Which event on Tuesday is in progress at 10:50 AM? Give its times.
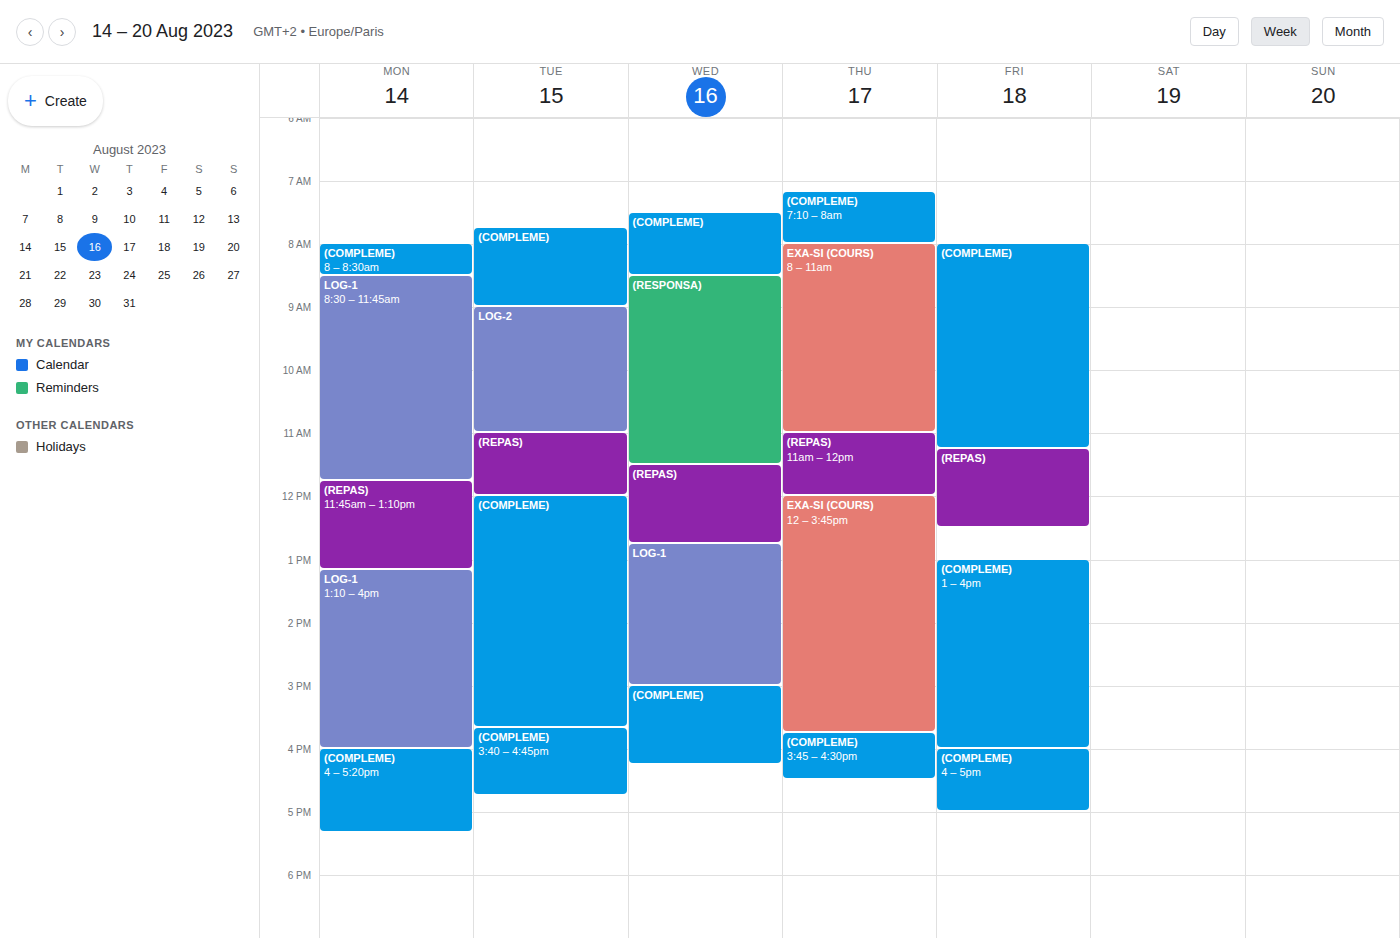
"LOG-2", 9:00 AM to 11:00 AM